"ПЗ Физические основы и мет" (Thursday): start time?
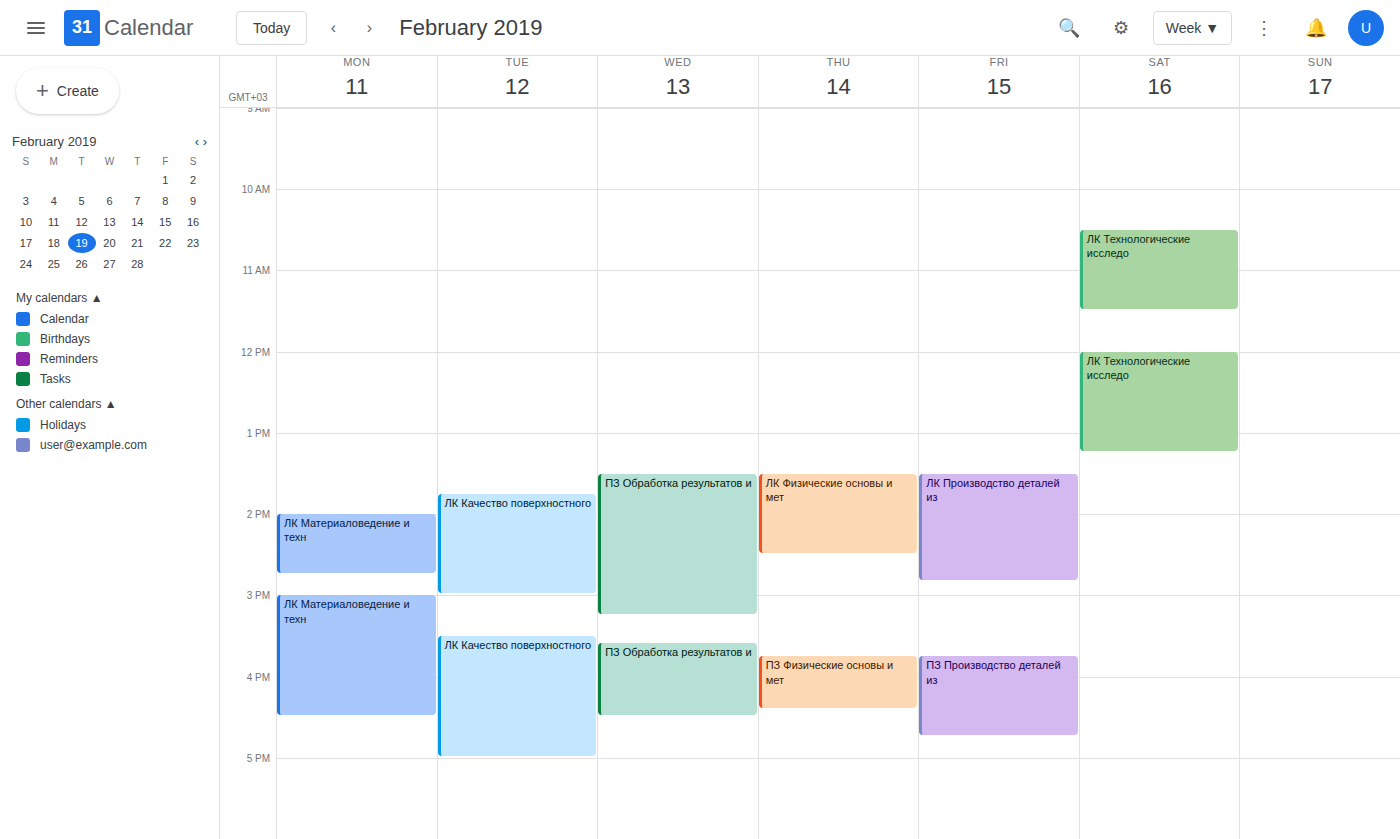
3:45 PM